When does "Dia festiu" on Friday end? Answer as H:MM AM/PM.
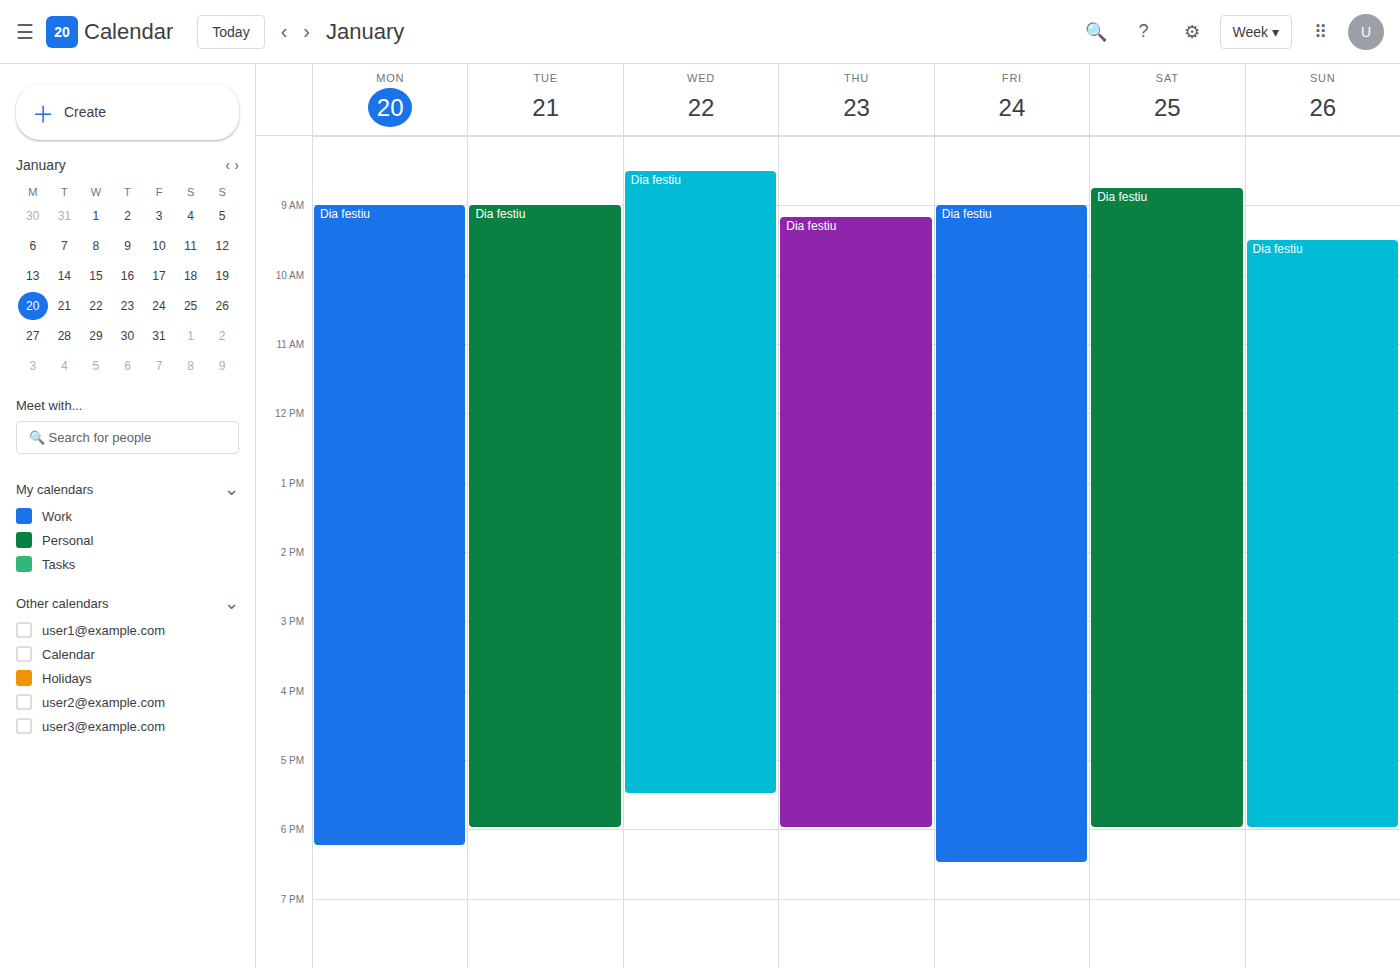
6:30 PM